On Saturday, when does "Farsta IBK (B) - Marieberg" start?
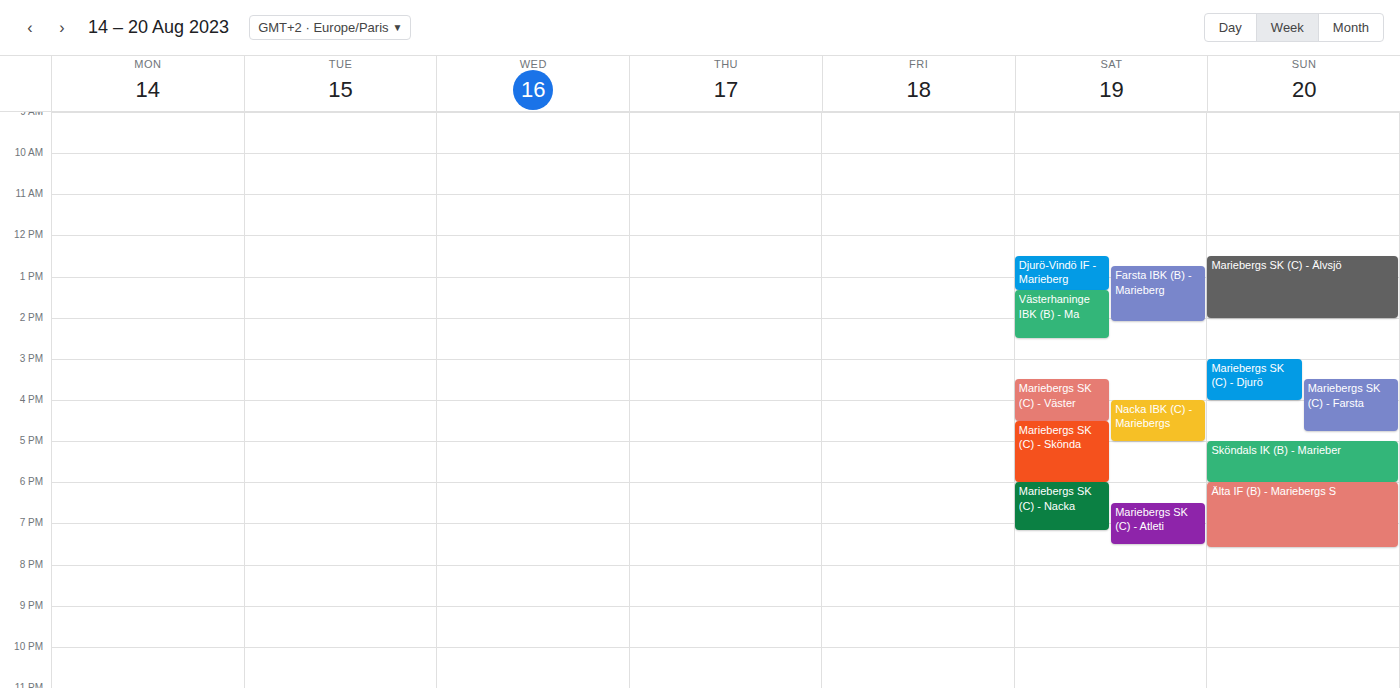
12:45 PM